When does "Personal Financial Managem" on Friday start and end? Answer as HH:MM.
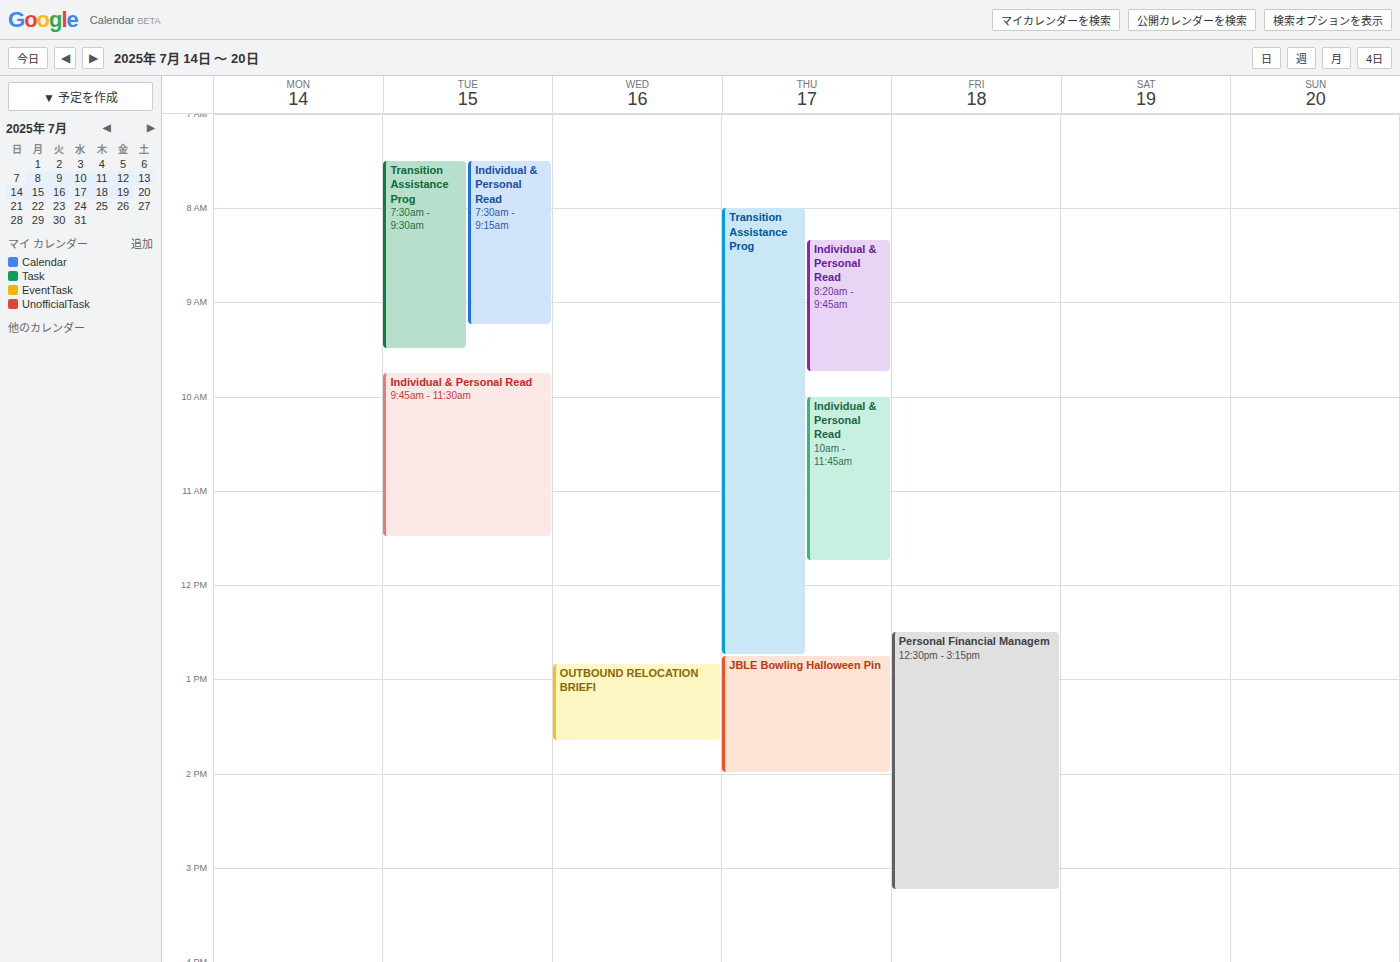
12:30 to 15:15